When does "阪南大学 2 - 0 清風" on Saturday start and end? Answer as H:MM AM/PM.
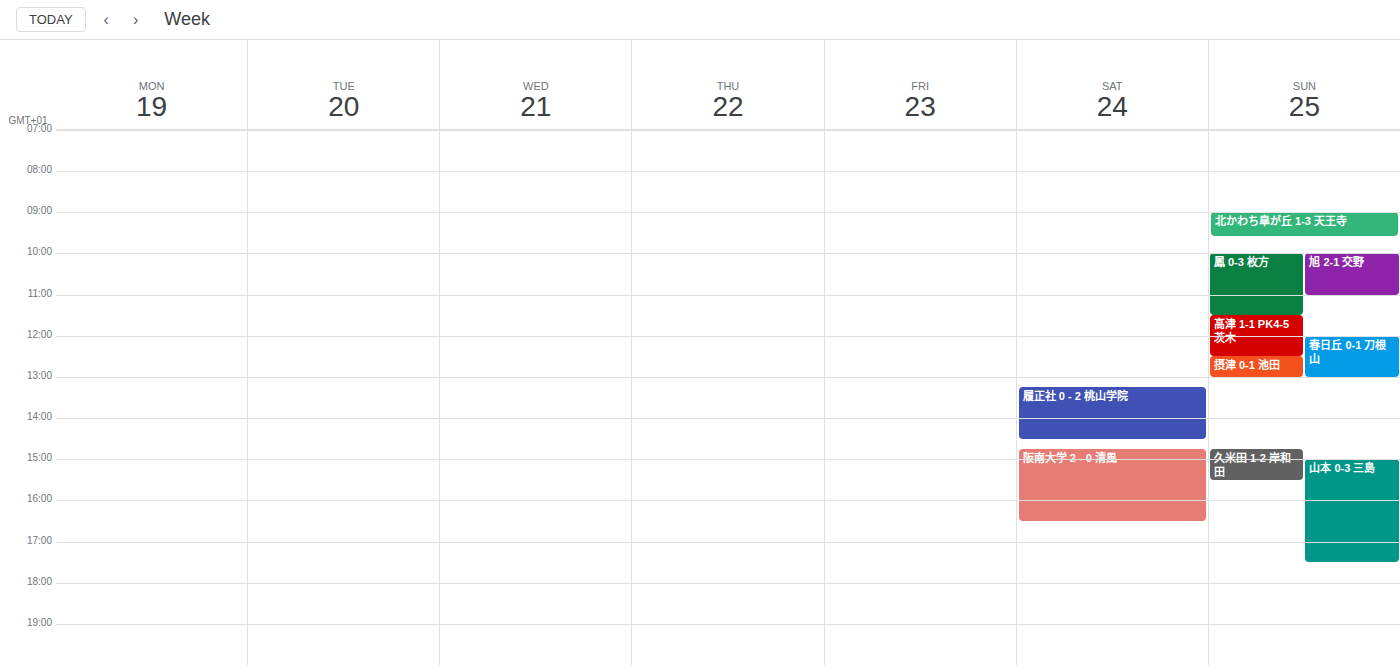
2:45 PM to 4:30 PM